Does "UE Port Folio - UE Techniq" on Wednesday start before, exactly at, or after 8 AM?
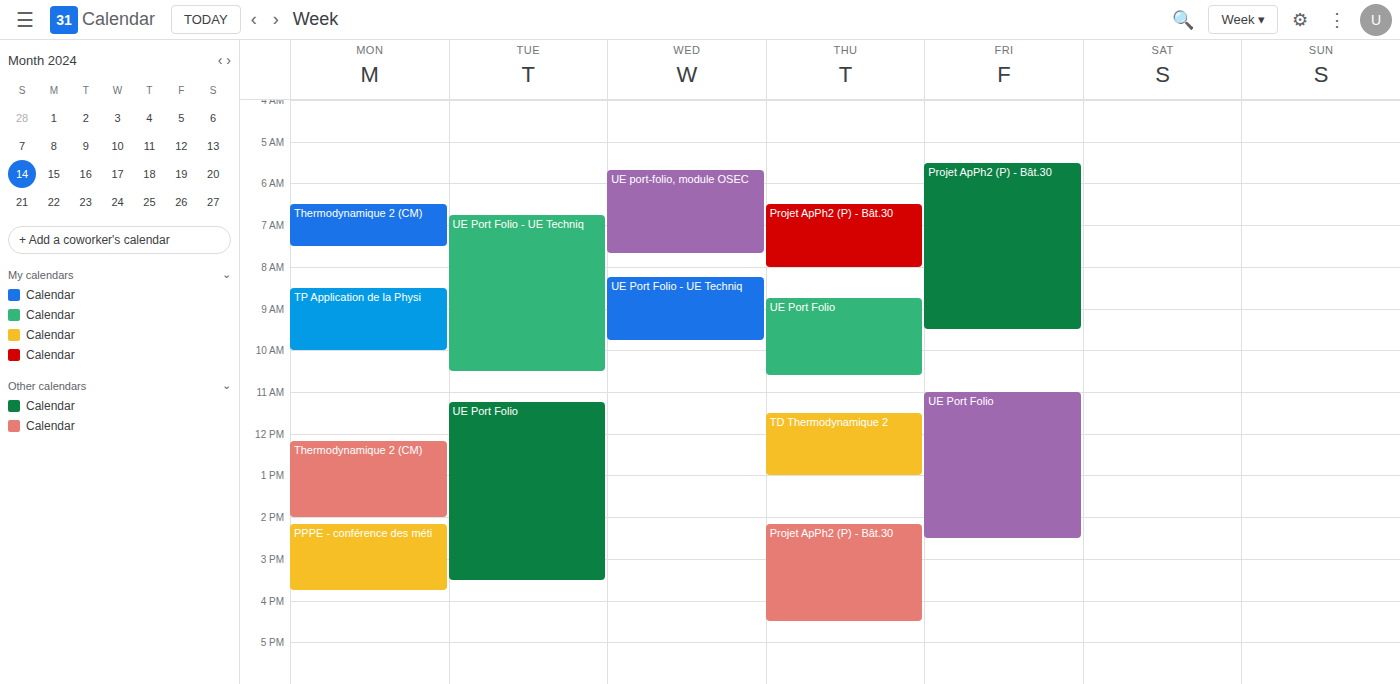
8:15 AM -- after 8 AM, 15 minutes below the 8 AM line.